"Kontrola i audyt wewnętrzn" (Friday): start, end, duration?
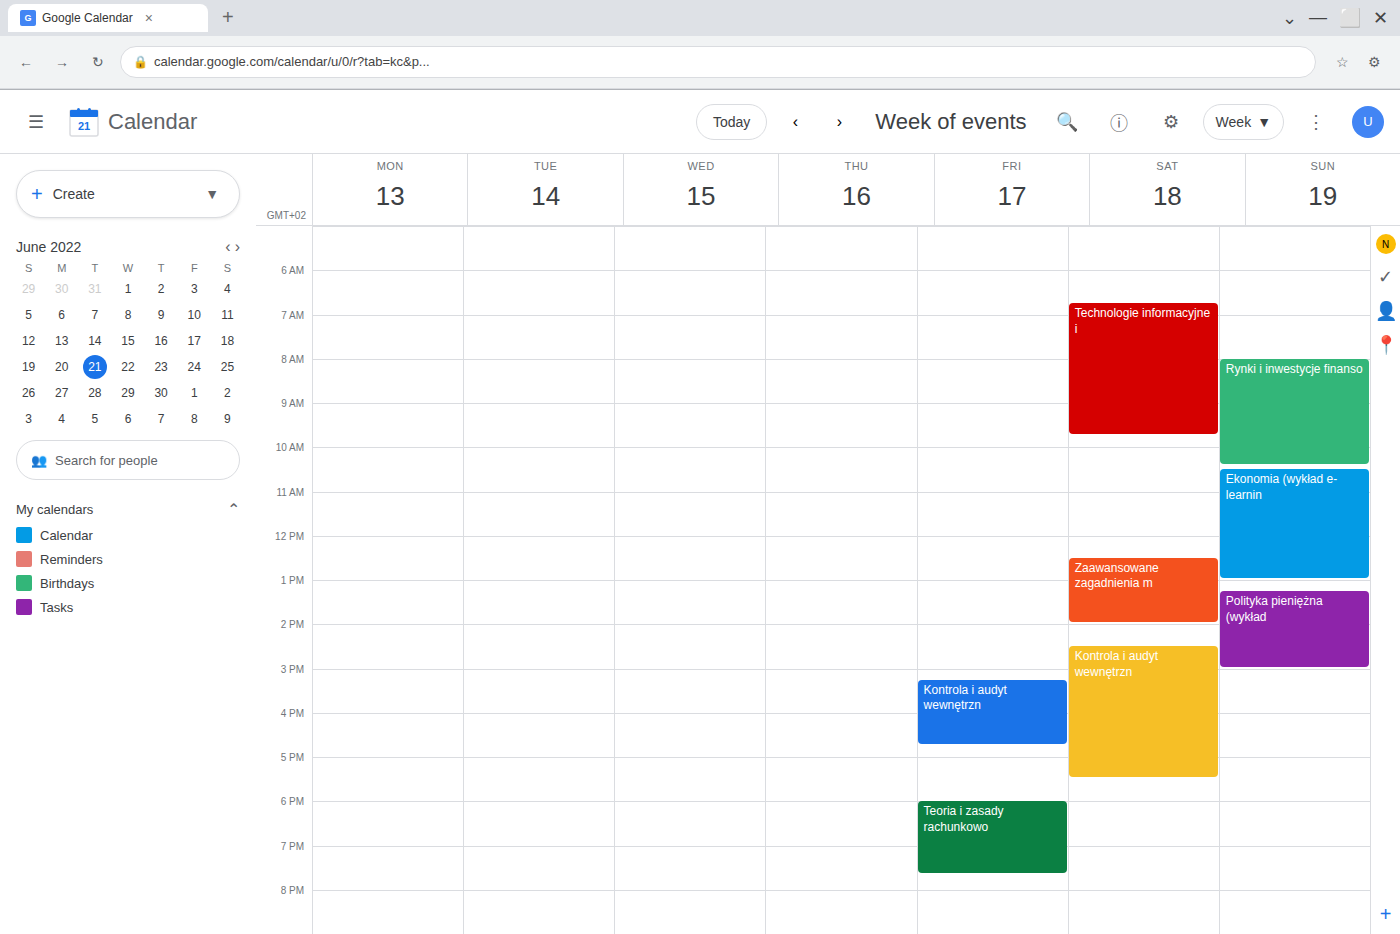
3:15 PM to 4:45 PM, 1 hour 30 minutes